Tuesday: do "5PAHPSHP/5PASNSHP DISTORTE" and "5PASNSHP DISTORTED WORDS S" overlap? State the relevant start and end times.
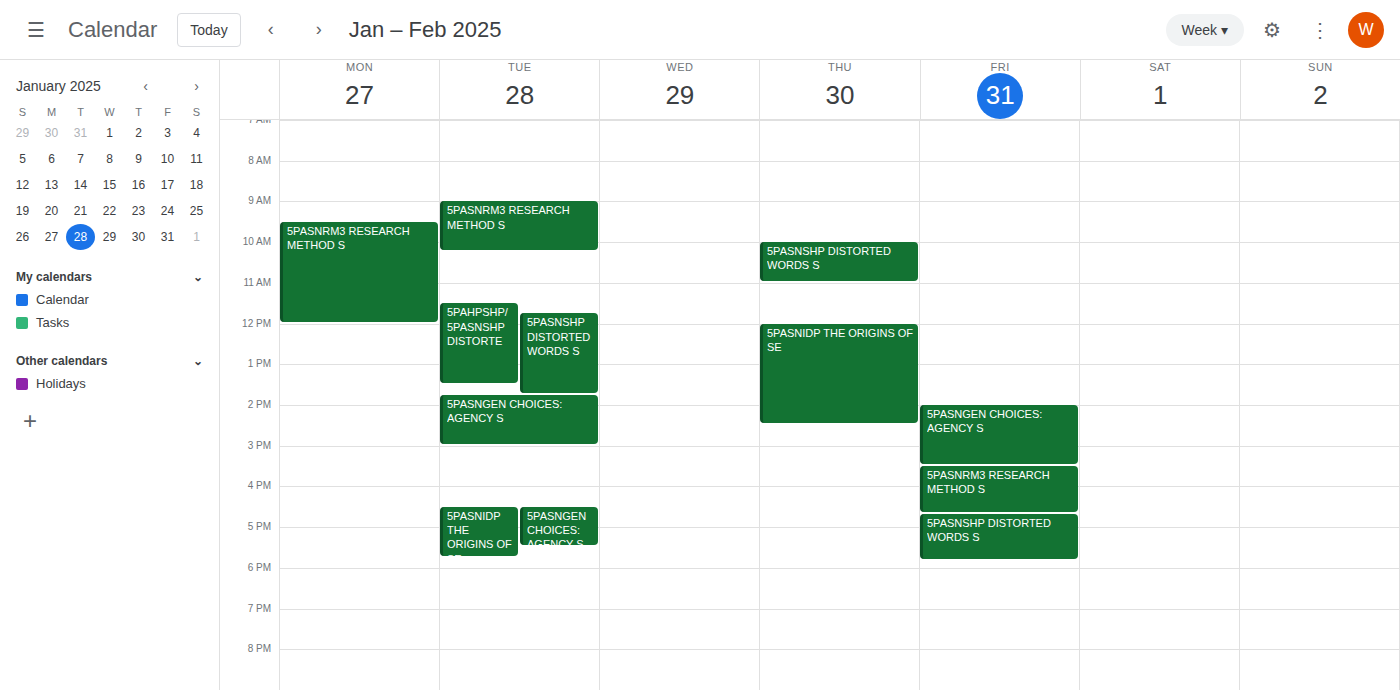
"5PASNSHP DISTORTED WORDS S" starts at 11:45 AM, before "5PAHPSHP/5PASNSHP DISTORTE" ends at 1:30 PM -- they overlap.